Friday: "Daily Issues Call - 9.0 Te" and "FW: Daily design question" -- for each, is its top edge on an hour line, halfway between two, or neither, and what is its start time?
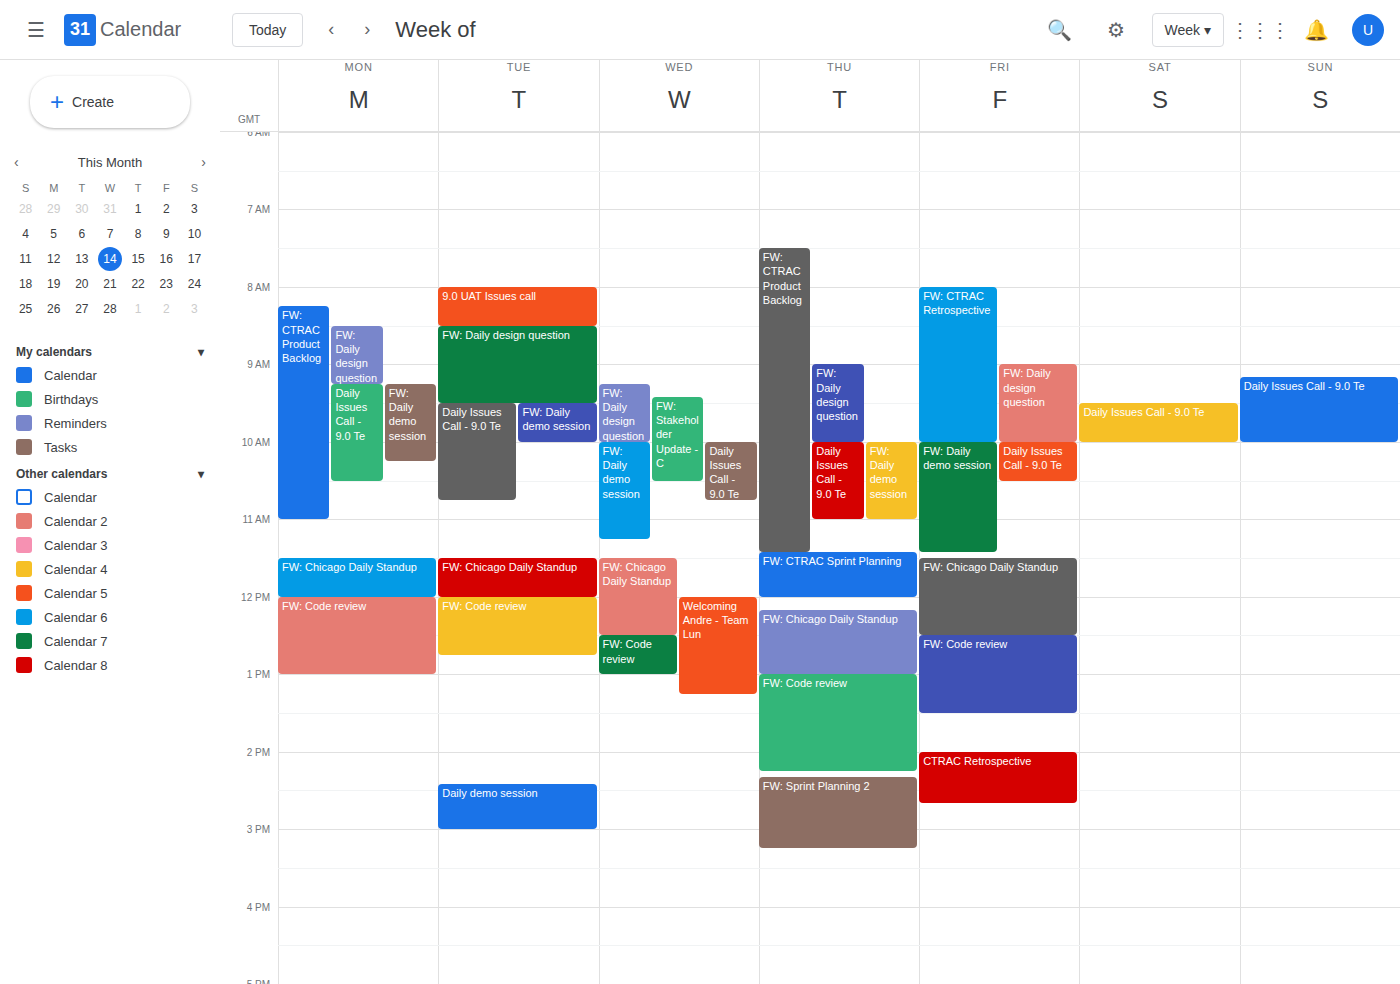
"Daily Issues Call - 9.0 Te": 10:00 AM, exactly on the 10 AM line. "FW: Daily design question": 9:00 AM, exactly on the 9 AM line.